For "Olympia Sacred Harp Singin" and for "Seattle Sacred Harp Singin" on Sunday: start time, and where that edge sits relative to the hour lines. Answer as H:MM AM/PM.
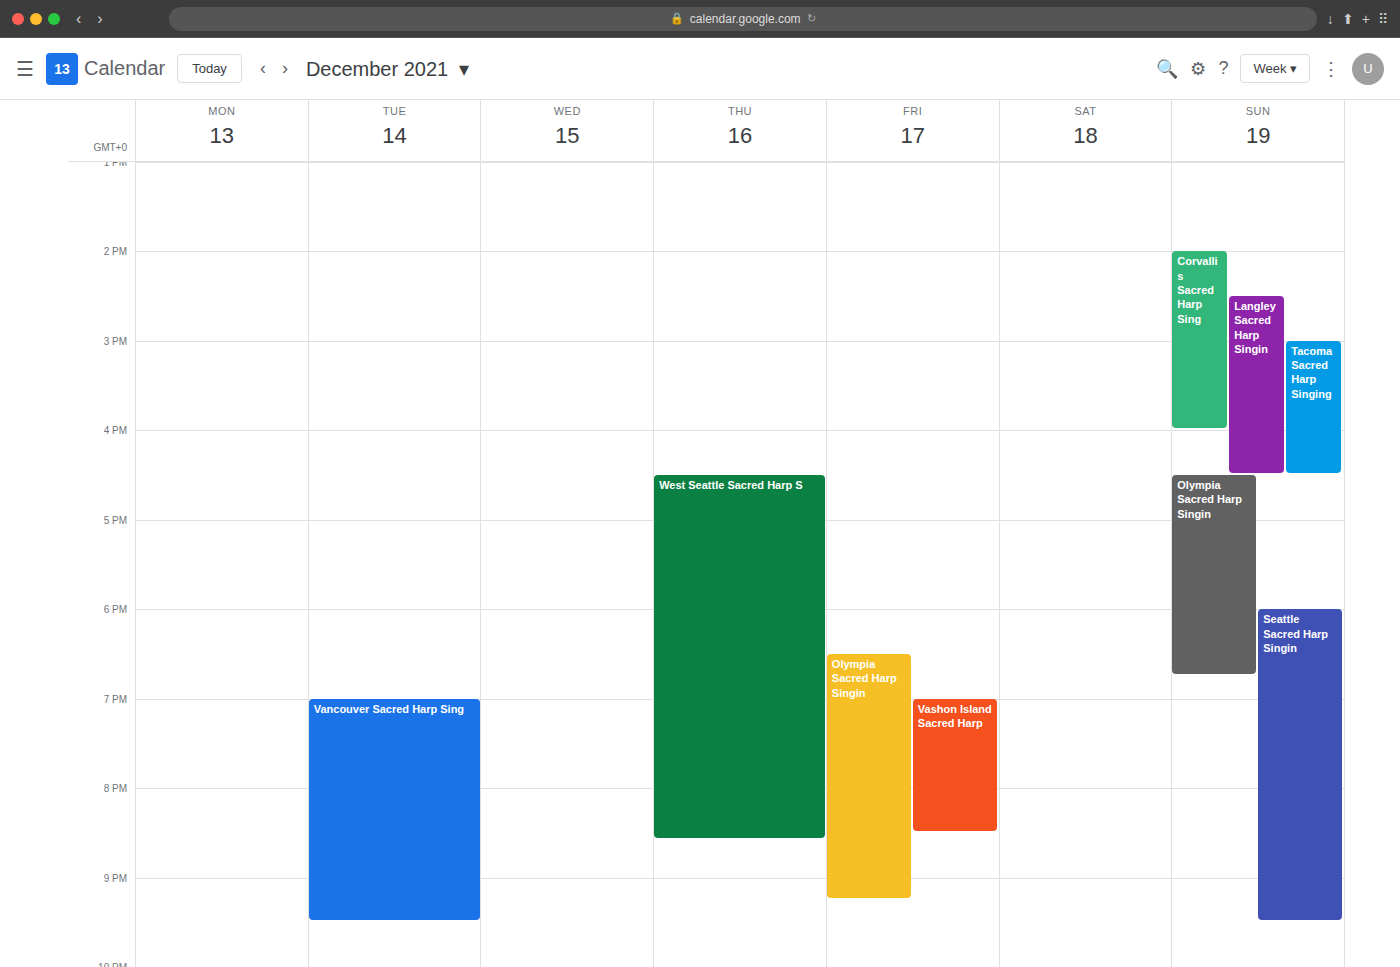
"Olympia Sacred Harp Singin": 4:30 PM, halfway between the 4 PM and 5 PM lines. "Seattle Sacred Harp Singin": 6:00 PM, exactly on the 6 PM line.